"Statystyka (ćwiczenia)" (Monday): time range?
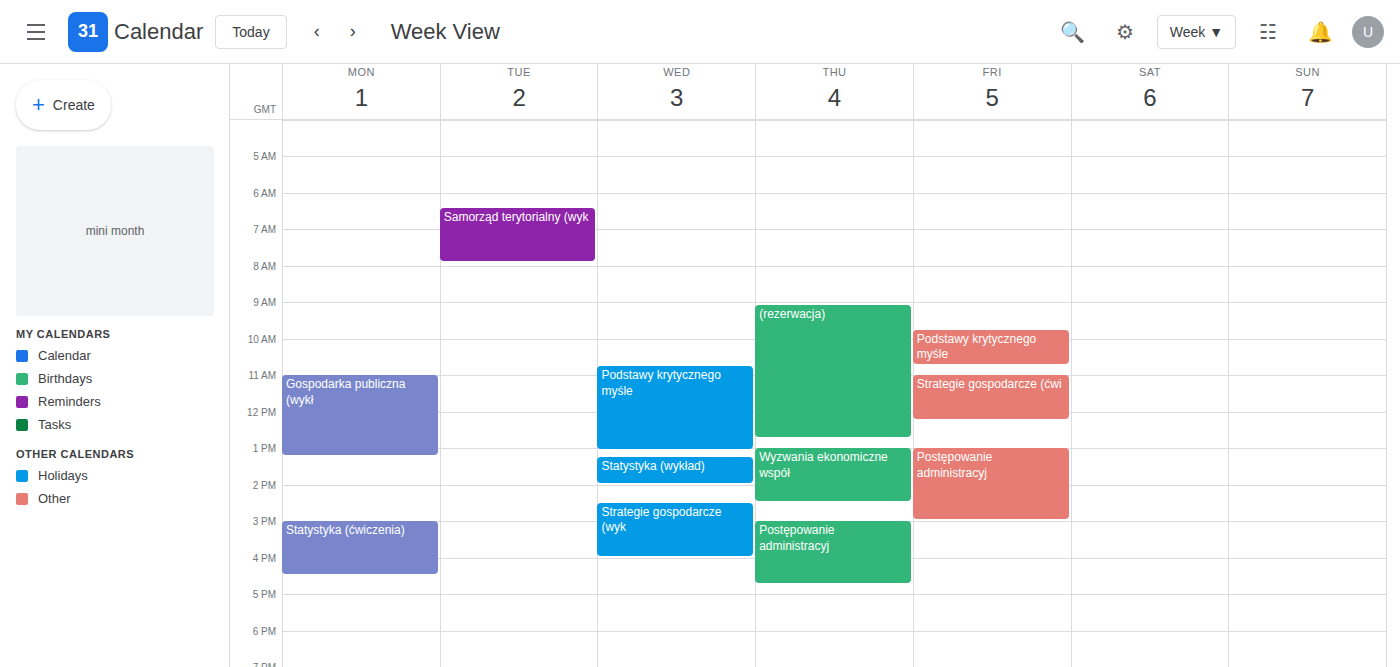
15:00 to 16:30